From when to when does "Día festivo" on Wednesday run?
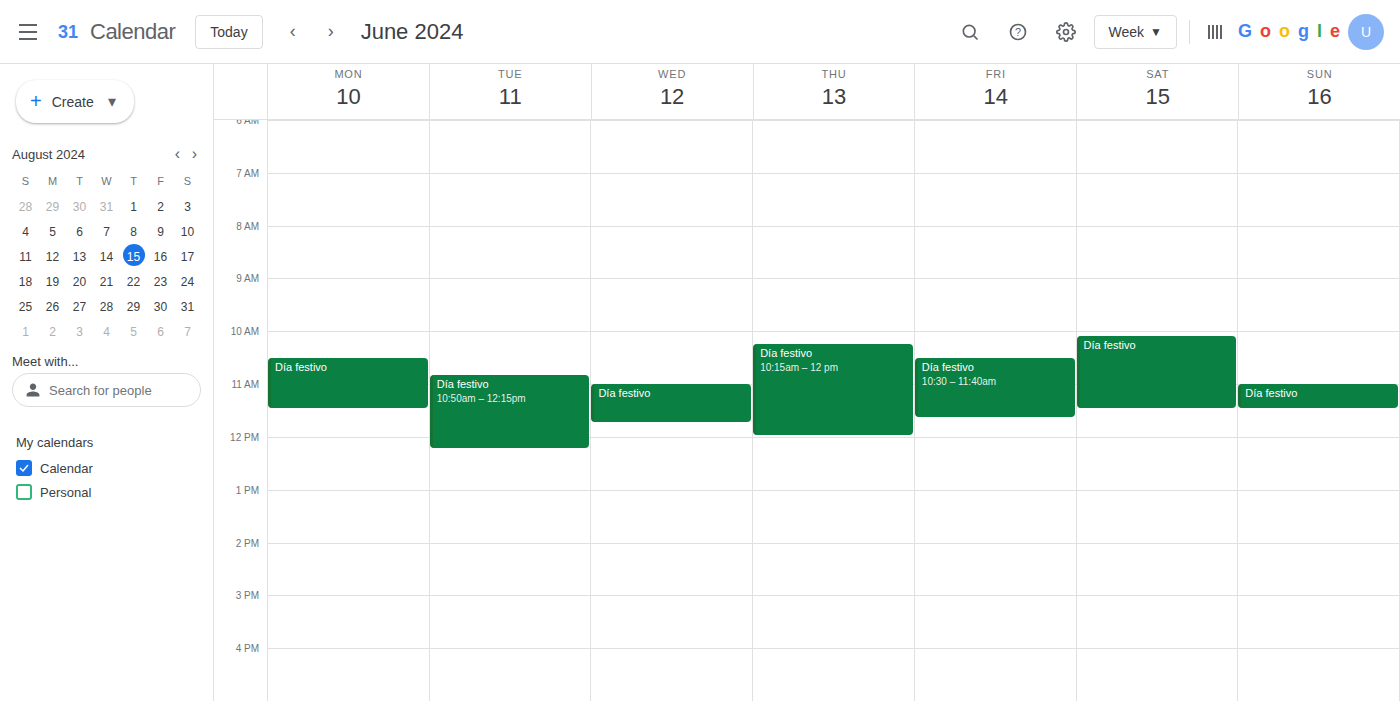
11:00 AM to 11:45 AM